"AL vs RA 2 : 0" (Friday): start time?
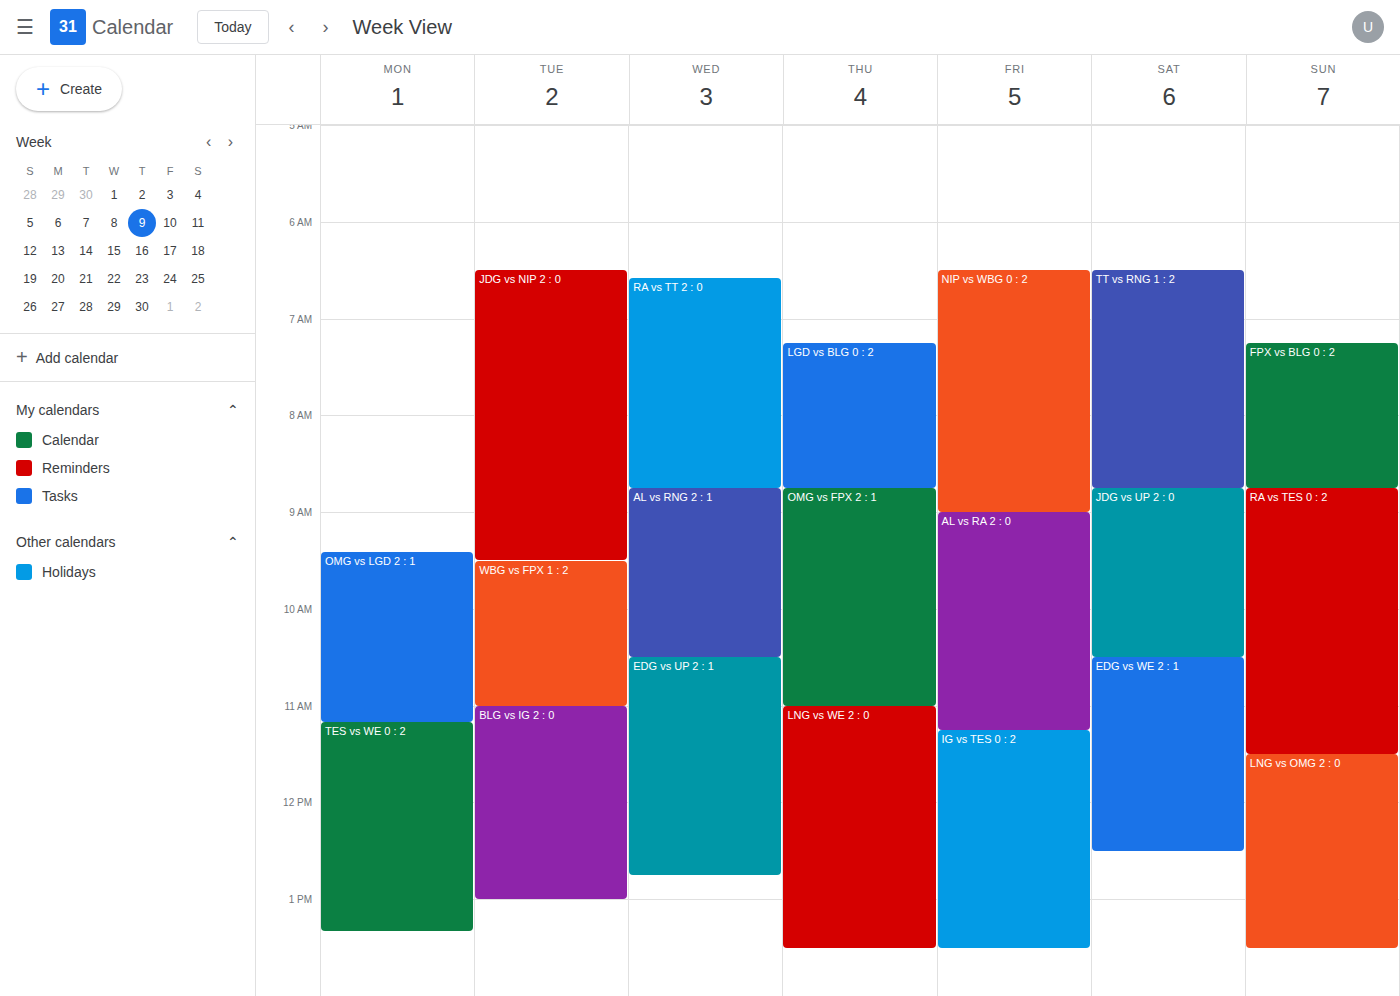
9:00 AM